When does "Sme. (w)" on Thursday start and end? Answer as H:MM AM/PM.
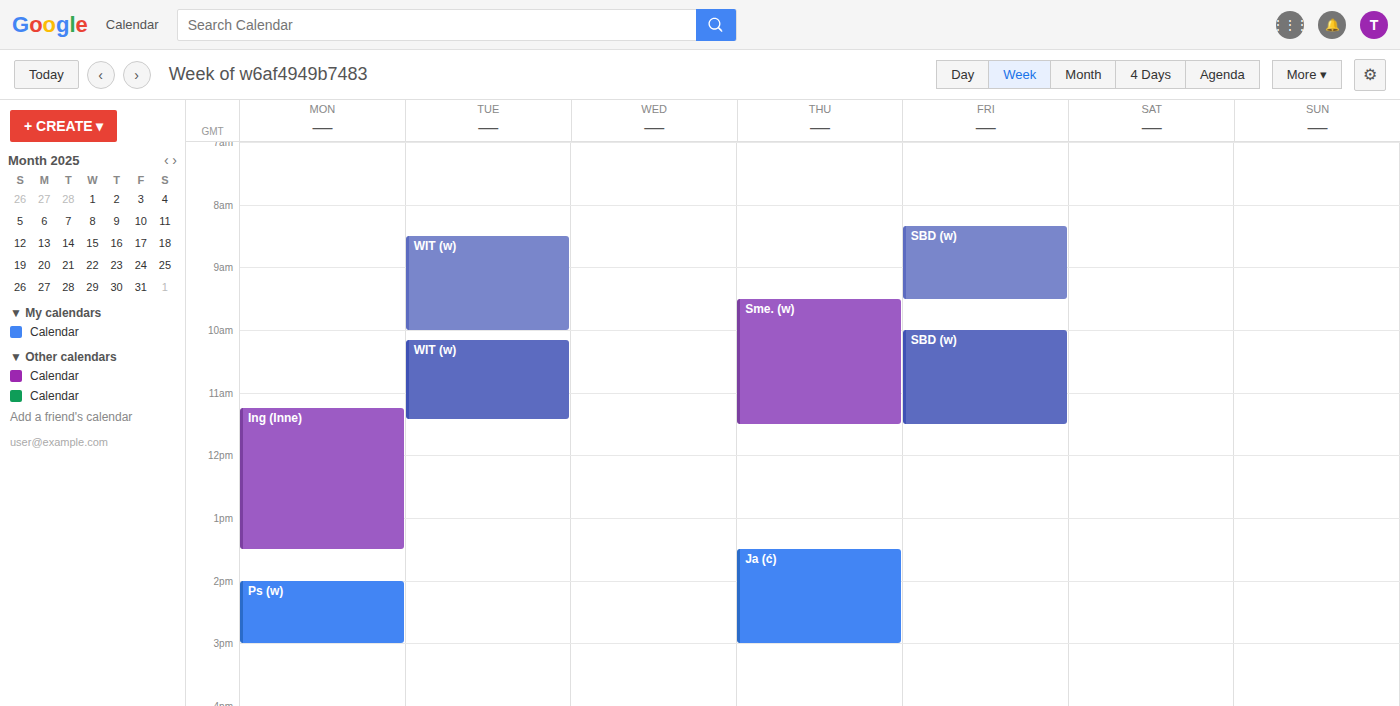
9:30 AM to 11:30 AM